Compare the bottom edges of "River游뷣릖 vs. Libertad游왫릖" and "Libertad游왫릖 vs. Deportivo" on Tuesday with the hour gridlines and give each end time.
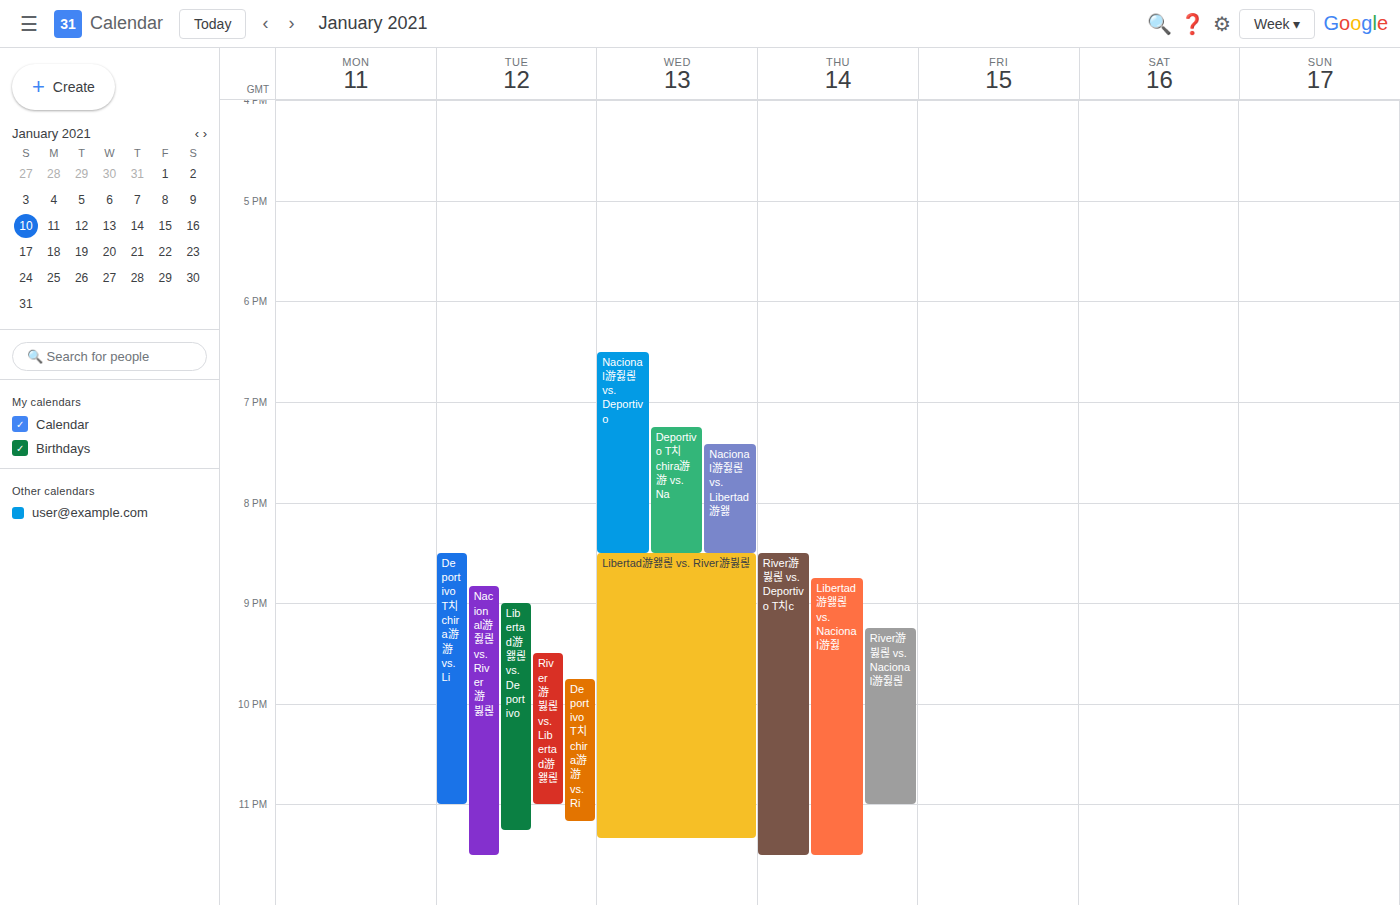
"River游뷣릖 vs. Libertad游왫릖": 11:00 PM, exactly on the 11 PM line. "Libertad游왫릖 vs. Deportivo": 11:15 PM, neither: a quarter of the way from the 11 PM line to the 12 AM line.